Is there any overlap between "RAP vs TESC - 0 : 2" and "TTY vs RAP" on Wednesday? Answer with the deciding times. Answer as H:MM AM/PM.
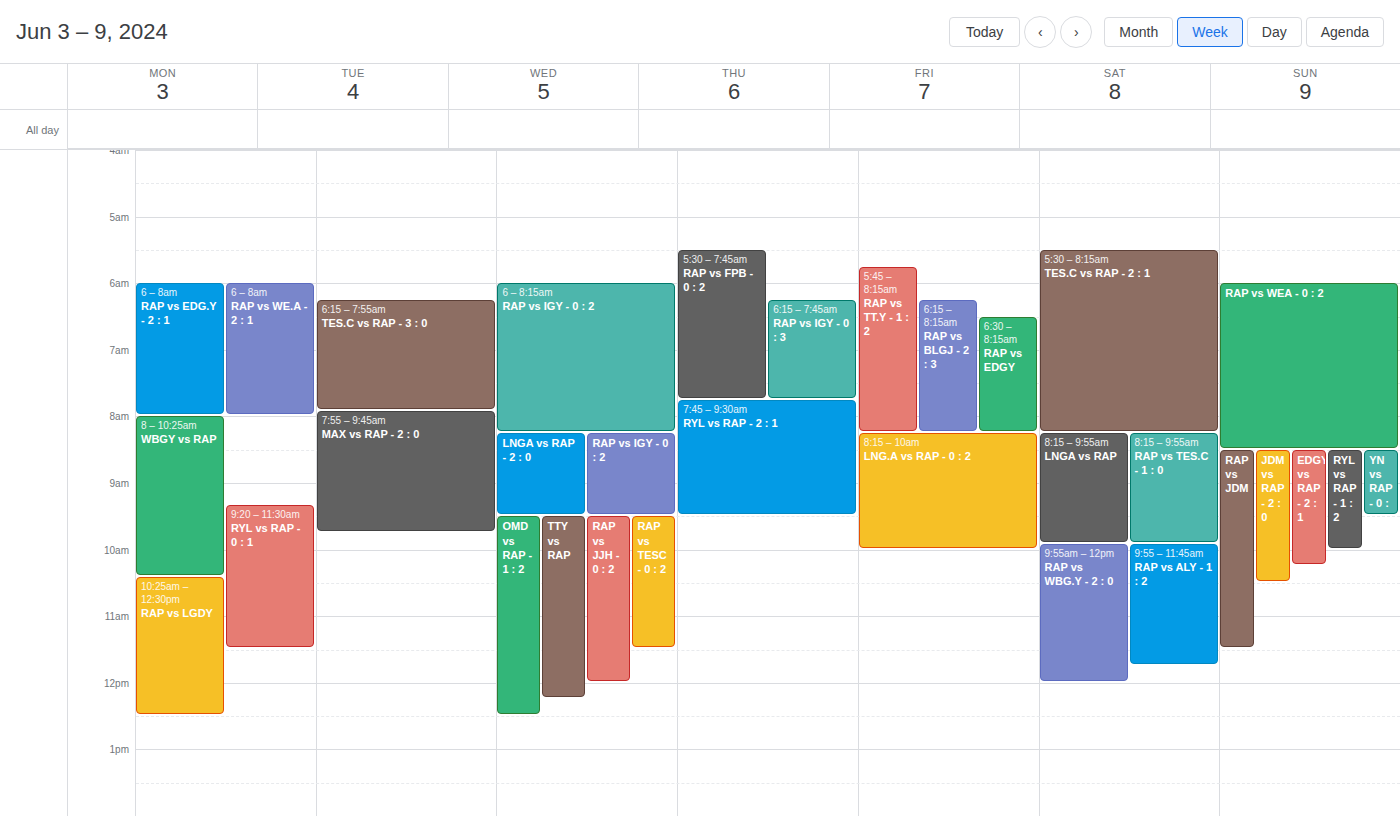
"RAP vs TESC - 0 : 2" runs 9:30 AM to 11:30 AM, inside "TTY vs RAP" -- they overlap.